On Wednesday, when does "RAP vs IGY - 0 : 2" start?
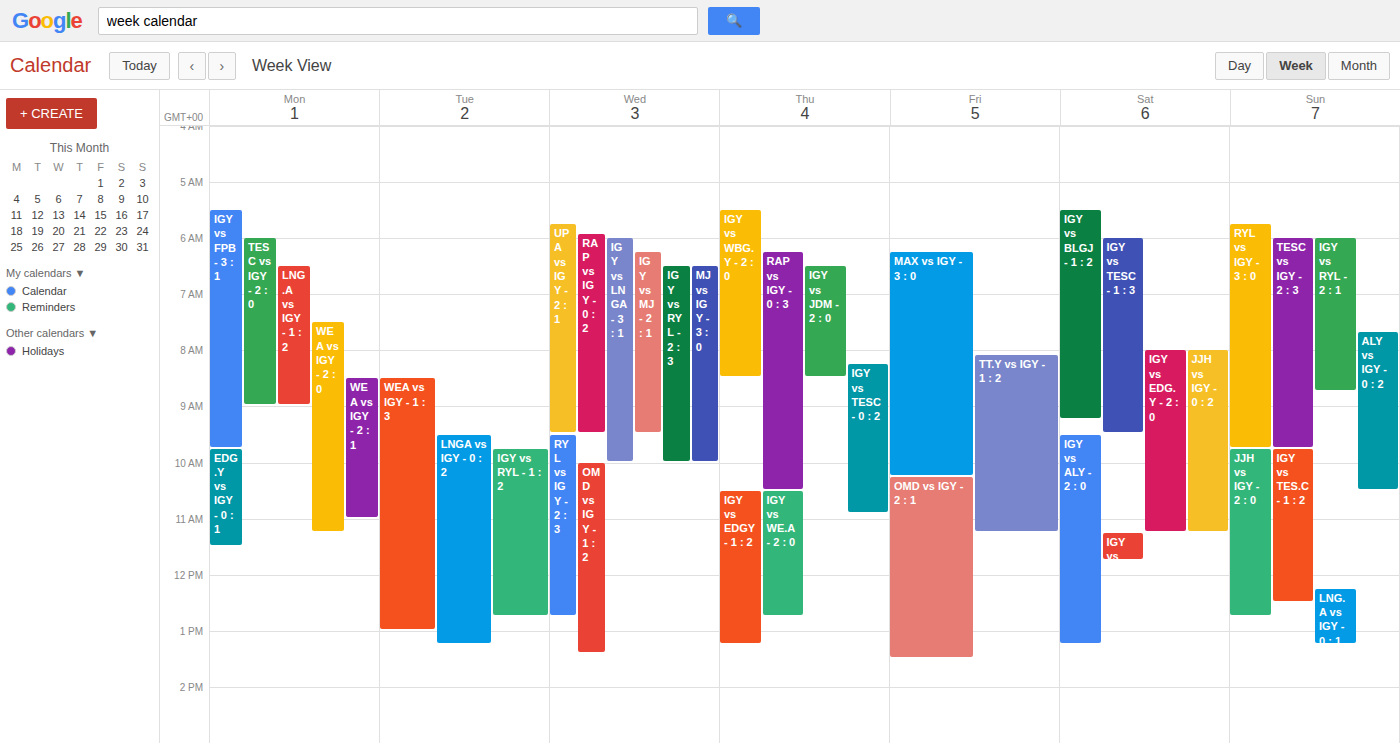
5:55 AM